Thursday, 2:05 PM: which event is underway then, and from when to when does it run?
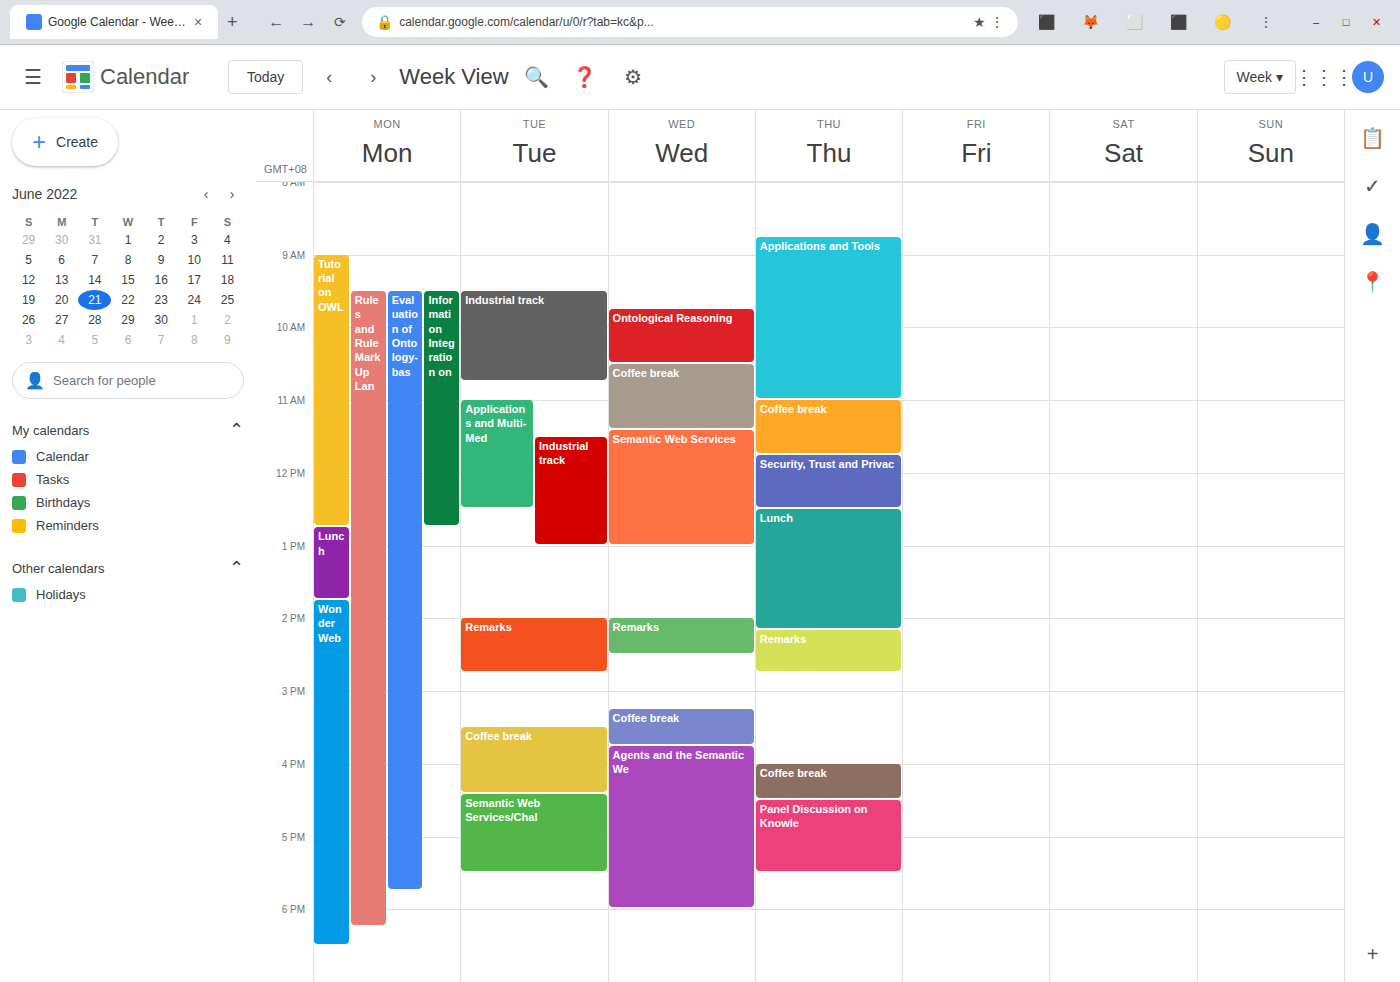
"Lunch", 12:30 PM to 2:10 PM